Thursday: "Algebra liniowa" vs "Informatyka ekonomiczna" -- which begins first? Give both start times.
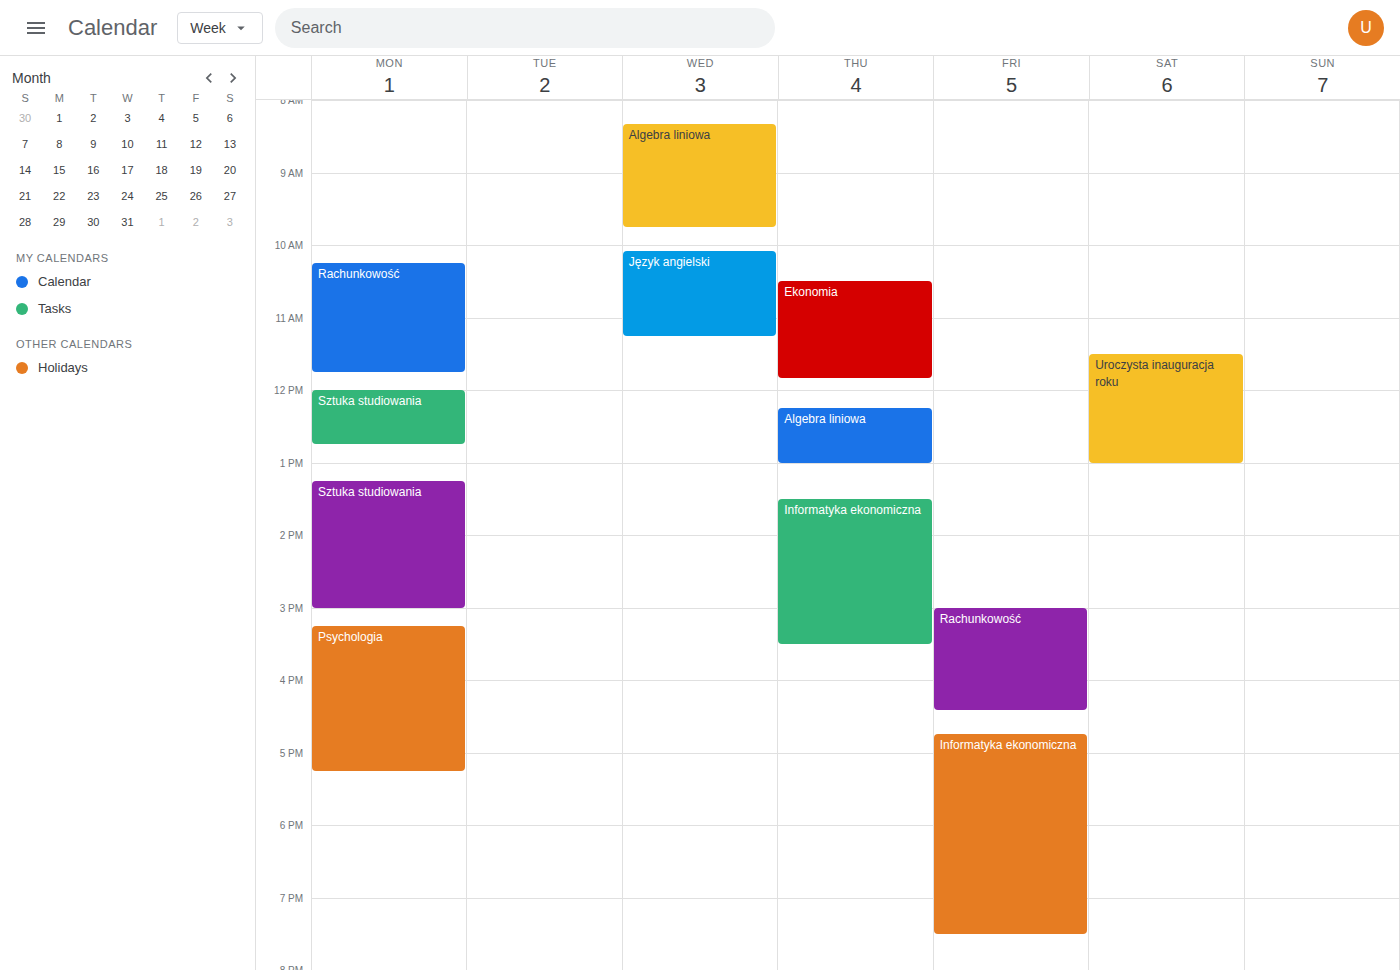
"Algebra liniowa" 12:15 PM; "Informatyka ekonomiczna" 1:30 PM.